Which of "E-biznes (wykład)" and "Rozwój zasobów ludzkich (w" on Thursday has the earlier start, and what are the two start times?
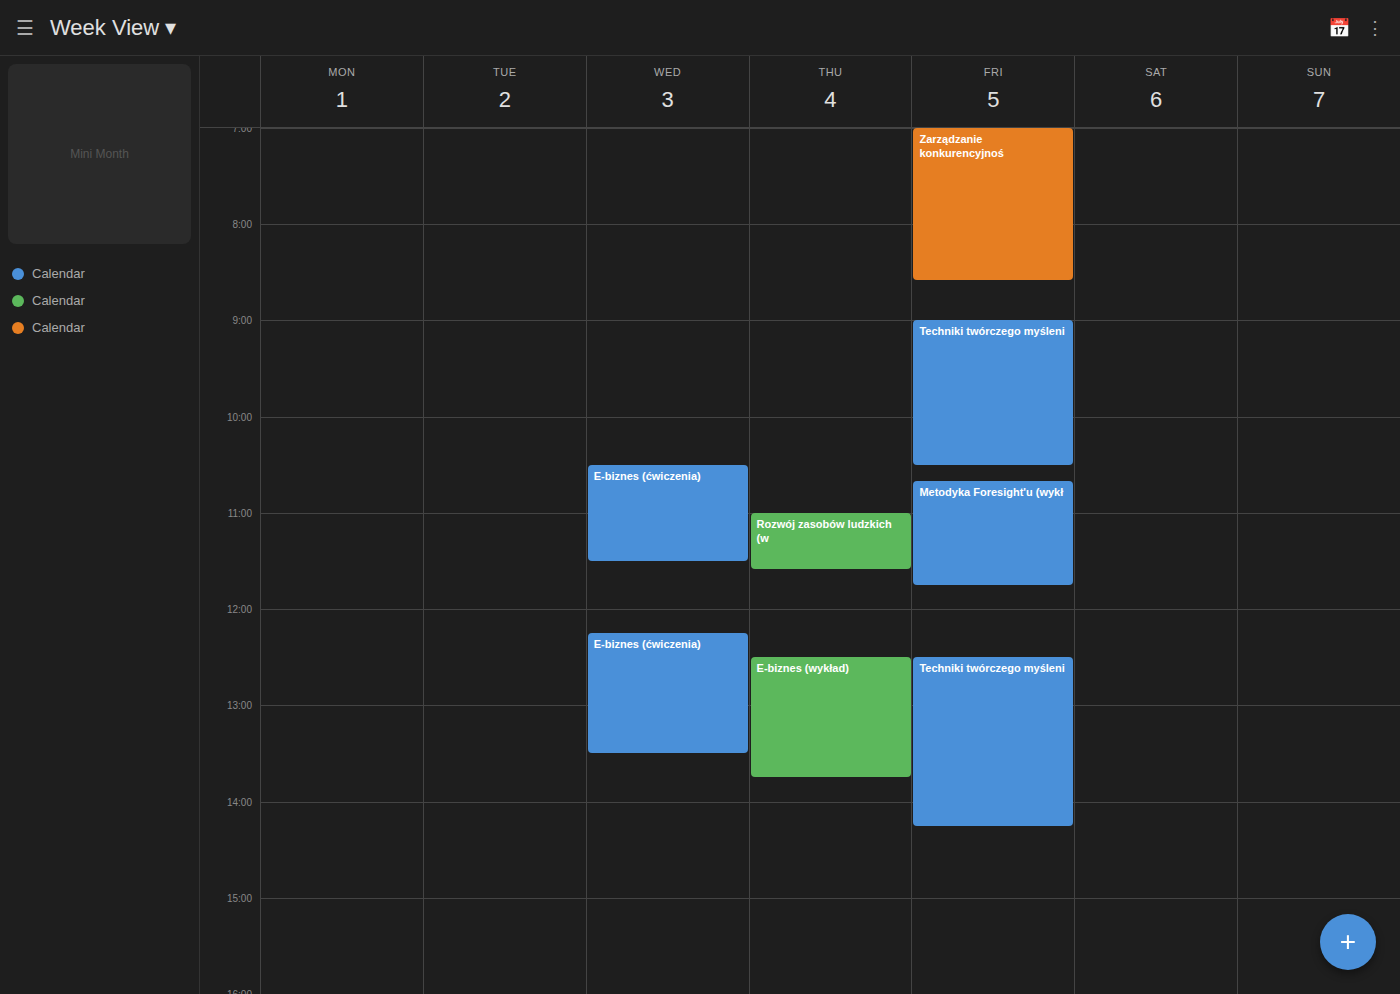
"Rozwój zasobów ludzkich (w" 11:00 AM; "E-biznes (wykład)" 12:30 PM.